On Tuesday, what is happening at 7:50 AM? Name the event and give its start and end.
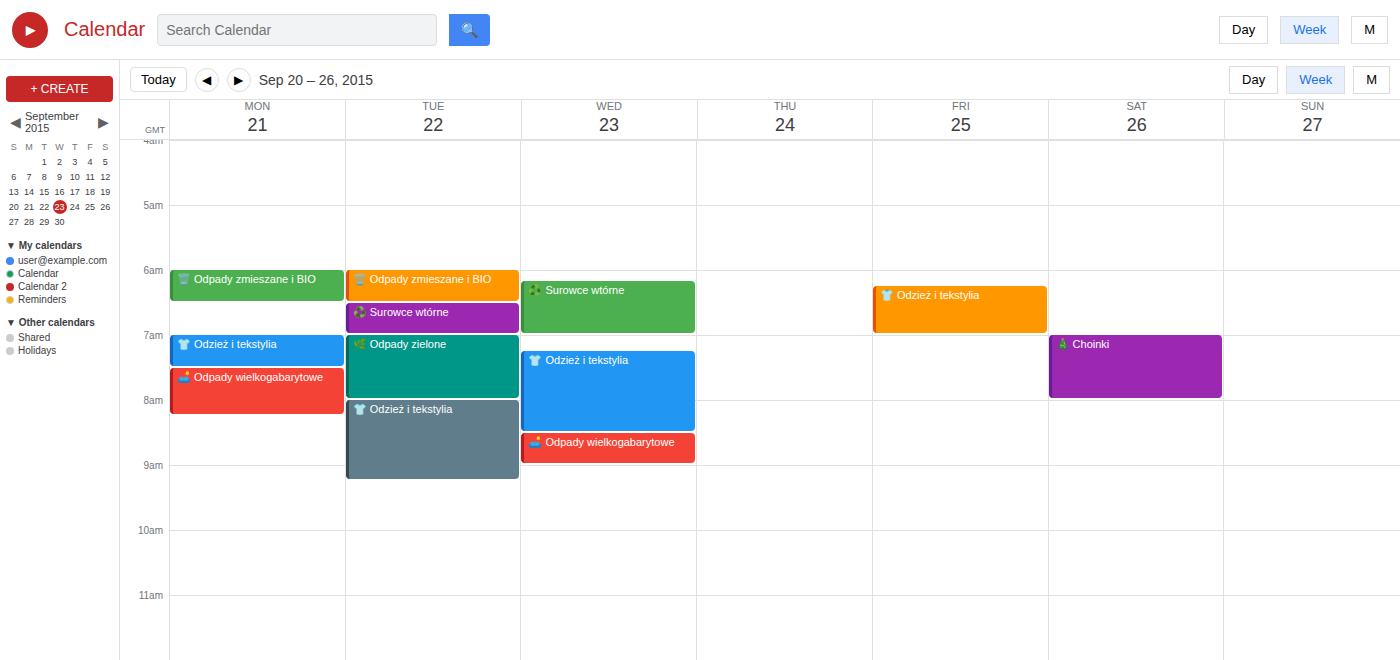
"🌿 Odpady zielone", 7:00 AM to 8:00 AM